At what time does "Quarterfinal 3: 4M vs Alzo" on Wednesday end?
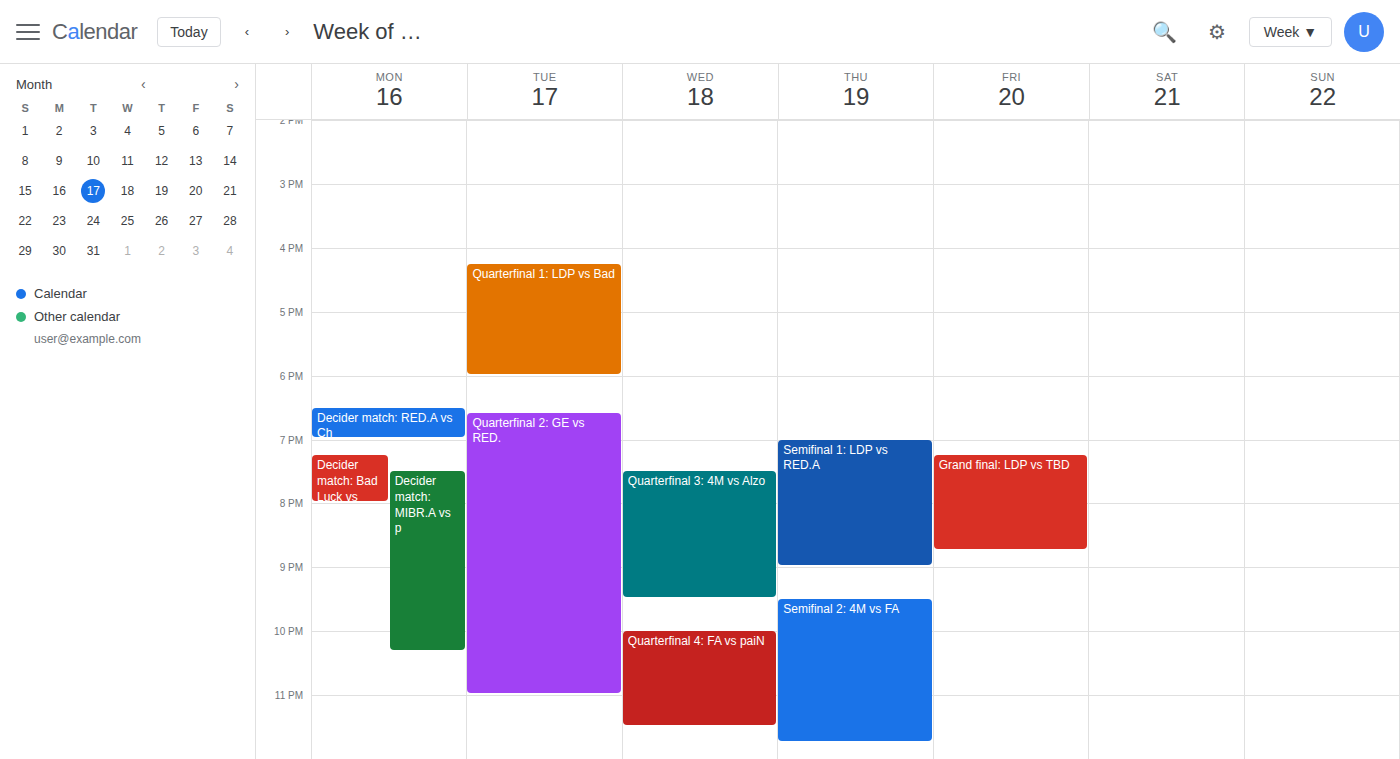
9:30 PM